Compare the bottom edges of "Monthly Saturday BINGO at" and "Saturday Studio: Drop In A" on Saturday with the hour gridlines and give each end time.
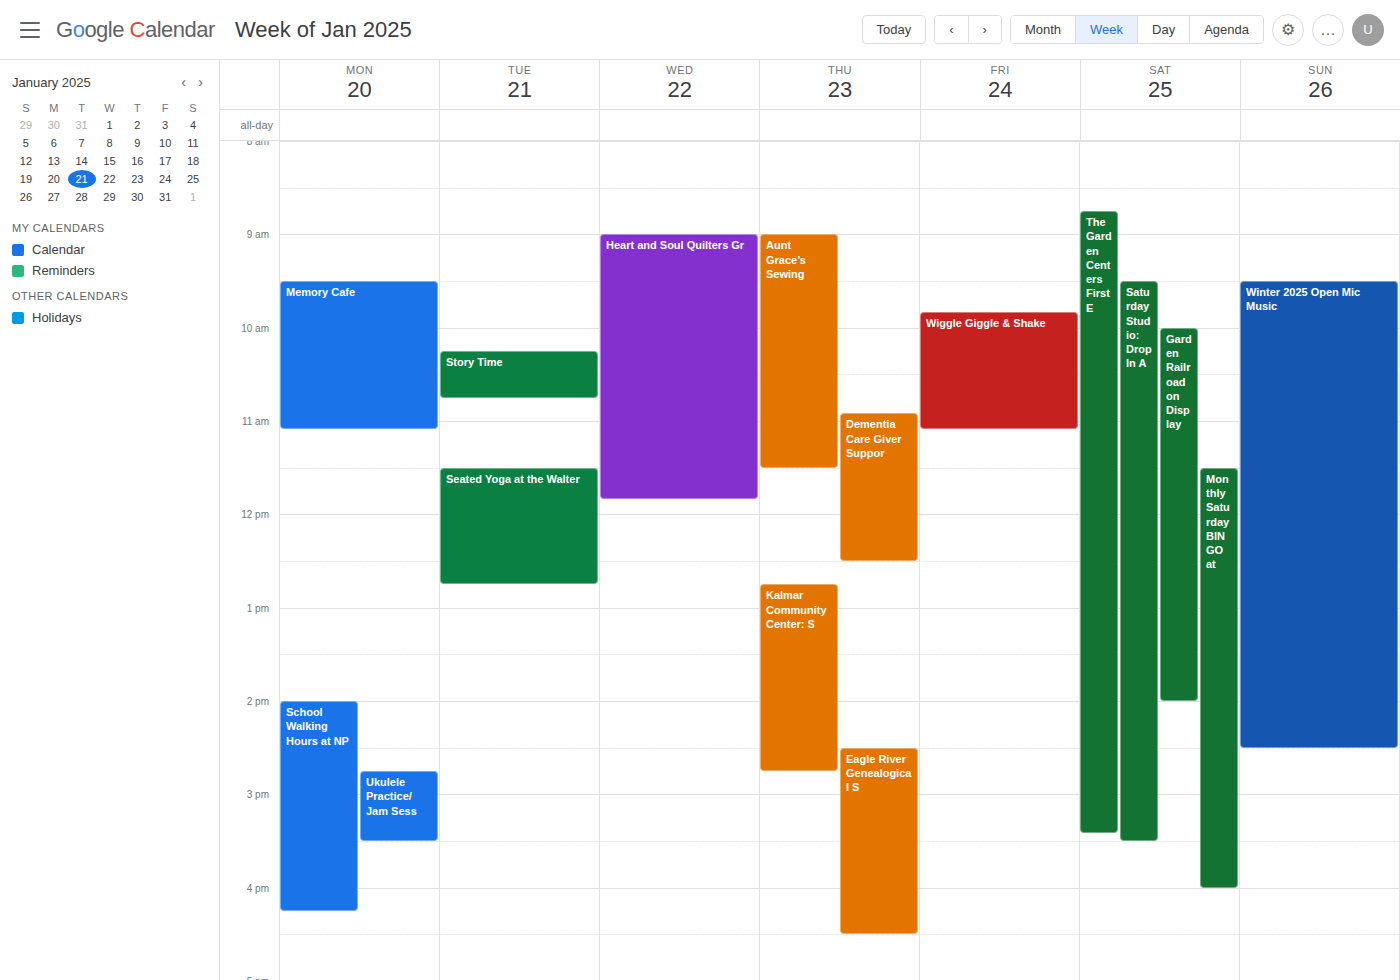
"Monthly Saturday BINGO at": 4:00 PM, exactly on the 4 PM line. "Saturday Studio: Drop In A": 3:30 PM, halfway between the 3 PM and 4 PM lines.